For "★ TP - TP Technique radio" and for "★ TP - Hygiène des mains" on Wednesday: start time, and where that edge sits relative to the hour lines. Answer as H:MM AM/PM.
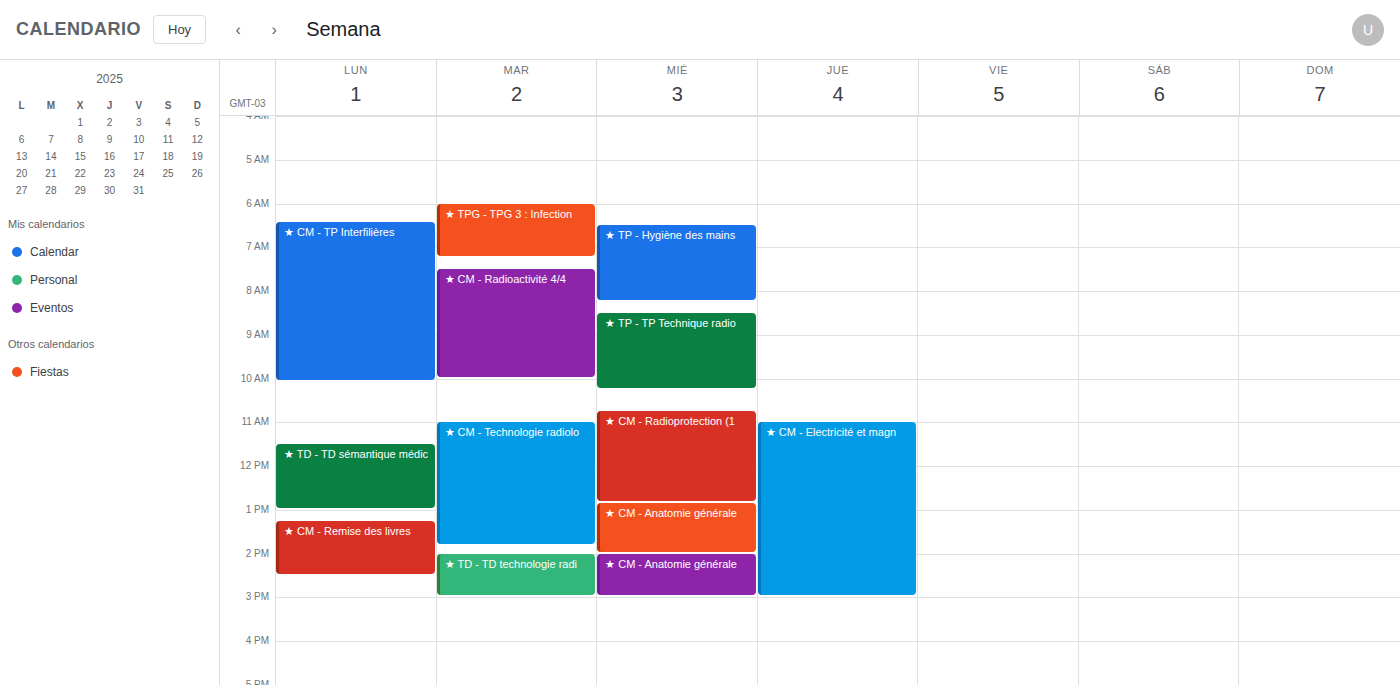
"★ TP - TP Technique radio": 8:30 AM, halfway between the 8 AM and 9 AM lines. "★ TP - Hygiène des mains": 6:30 AM, halfway between the 6 AM and 7 AM lines.